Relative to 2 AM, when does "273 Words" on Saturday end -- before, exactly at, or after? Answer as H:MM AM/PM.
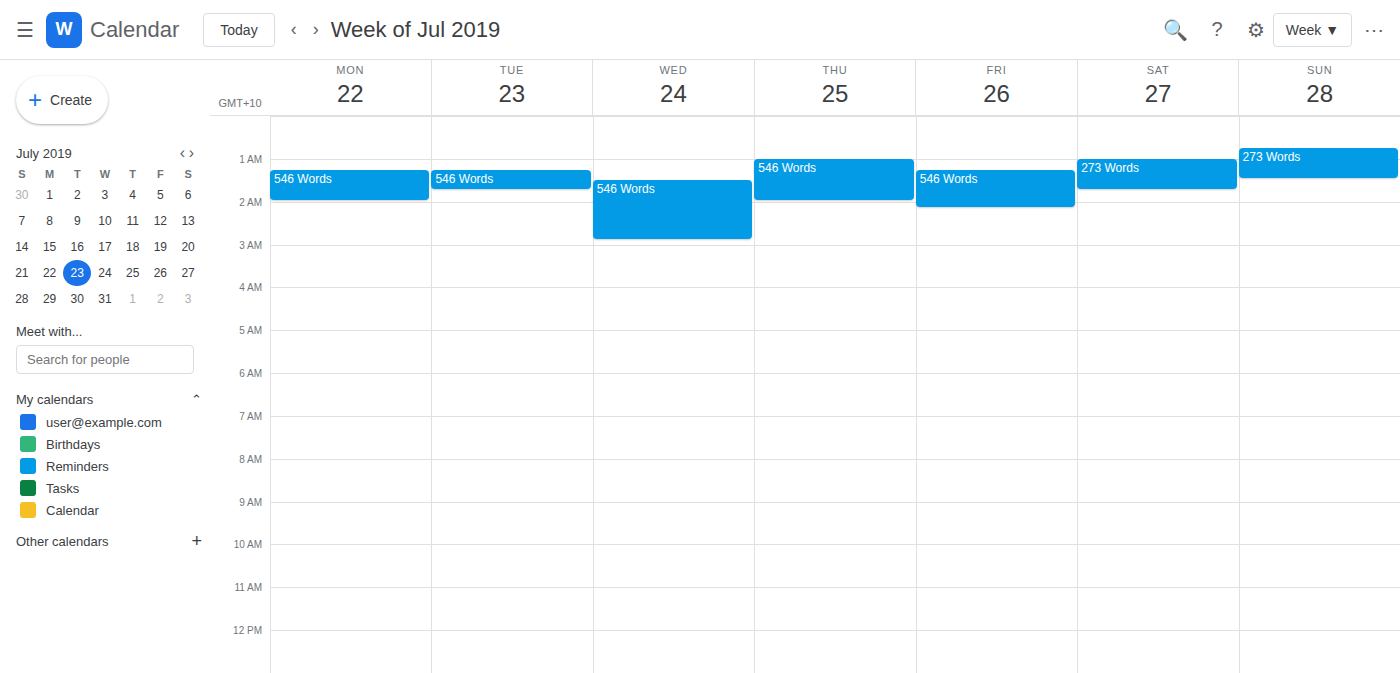
1:45 AM -- before 2 AM, 15 minutes above the 2 AM line.